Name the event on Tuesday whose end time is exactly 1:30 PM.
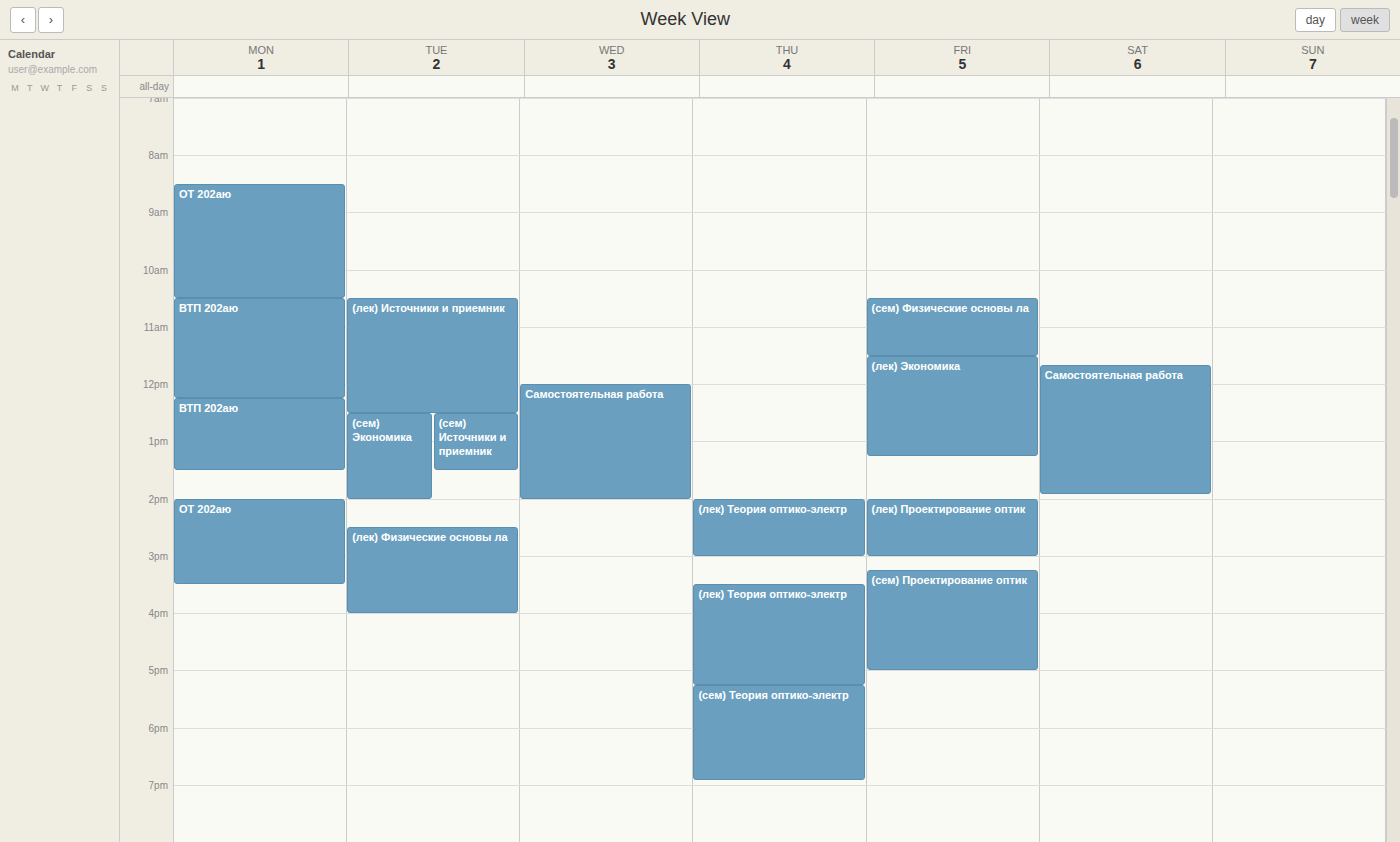
"(сем) Источники и приемник"